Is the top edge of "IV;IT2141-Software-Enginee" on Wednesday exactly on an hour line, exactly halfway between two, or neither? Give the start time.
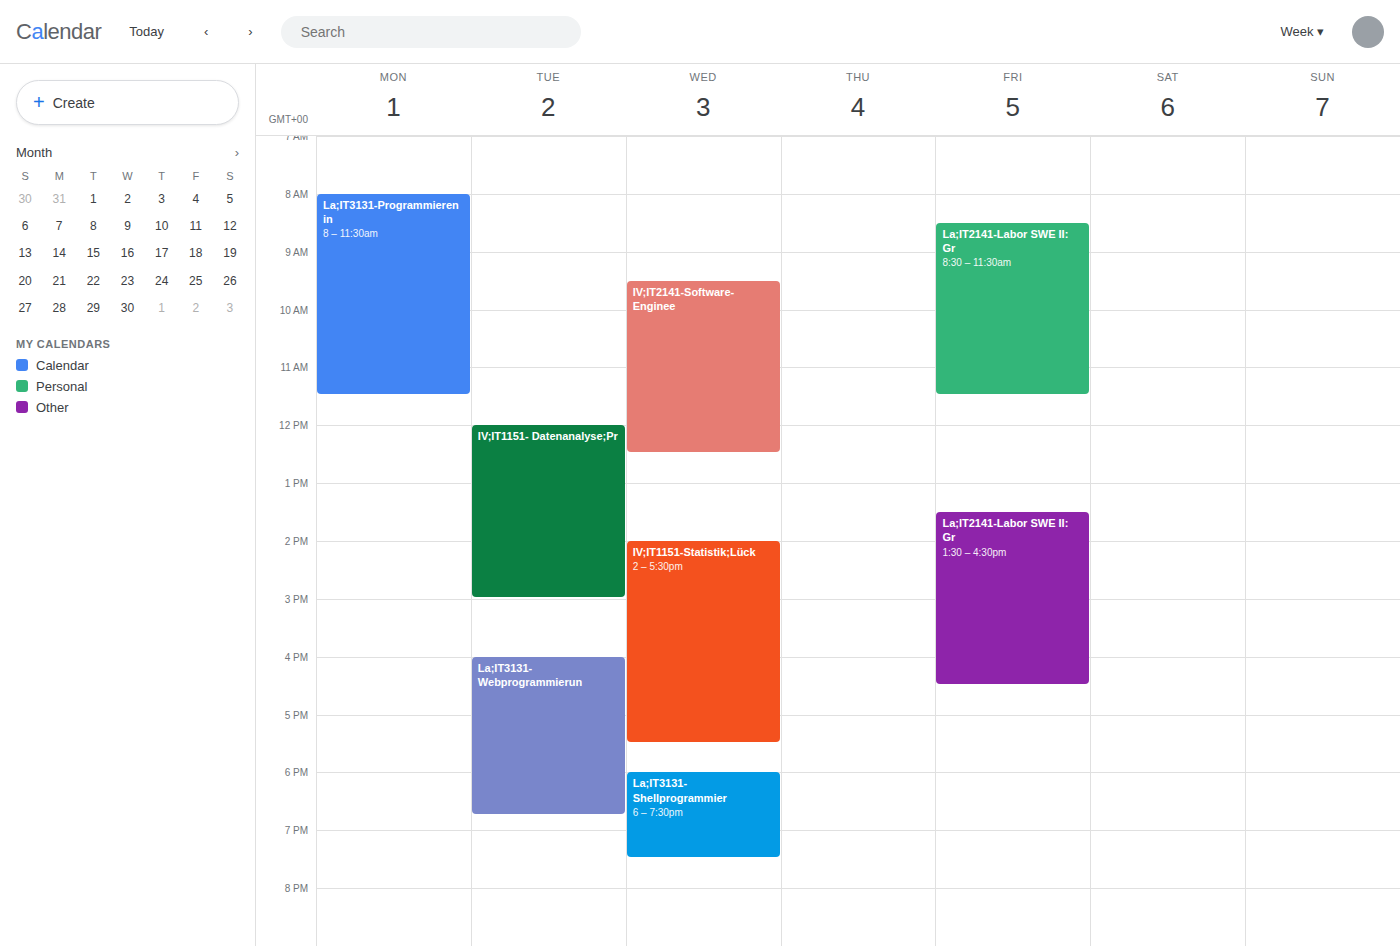
9:30 AM -- halfway between the 9 AM and 10 AM lines.